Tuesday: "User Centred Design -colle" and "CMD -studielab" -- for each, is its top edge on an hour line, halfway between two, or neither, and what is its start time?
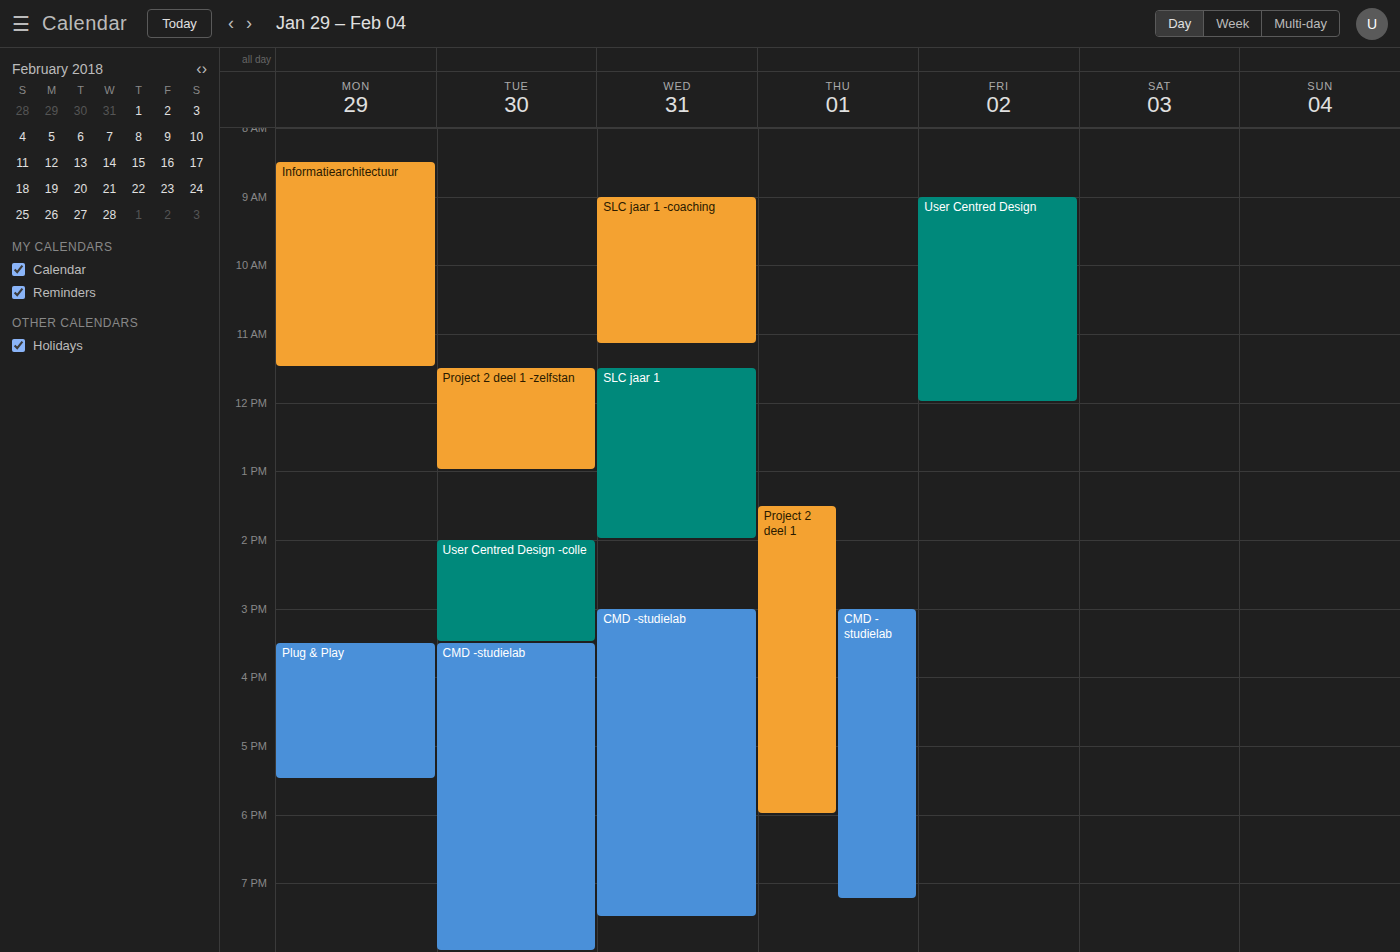
"User Centred Design -colle": 2:00 PM, exactly on the 2 PM line. "CMD -studielab": 3:30 PM, halfway between the 3 PM and 4 PM lines.